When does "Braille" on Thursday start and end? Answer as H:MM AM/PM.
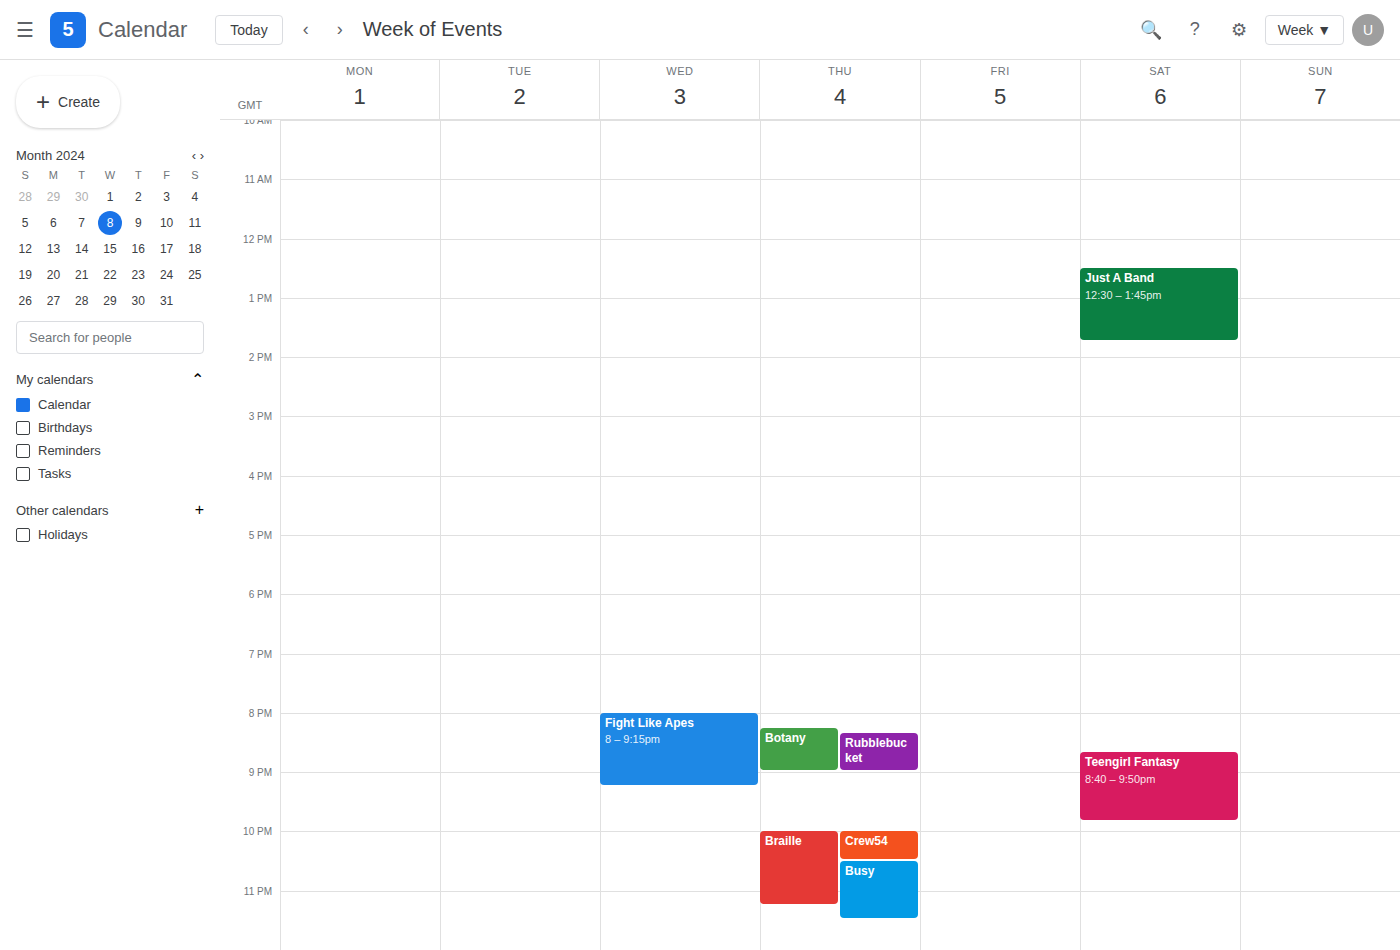
10:00 PM to 11:15 PM